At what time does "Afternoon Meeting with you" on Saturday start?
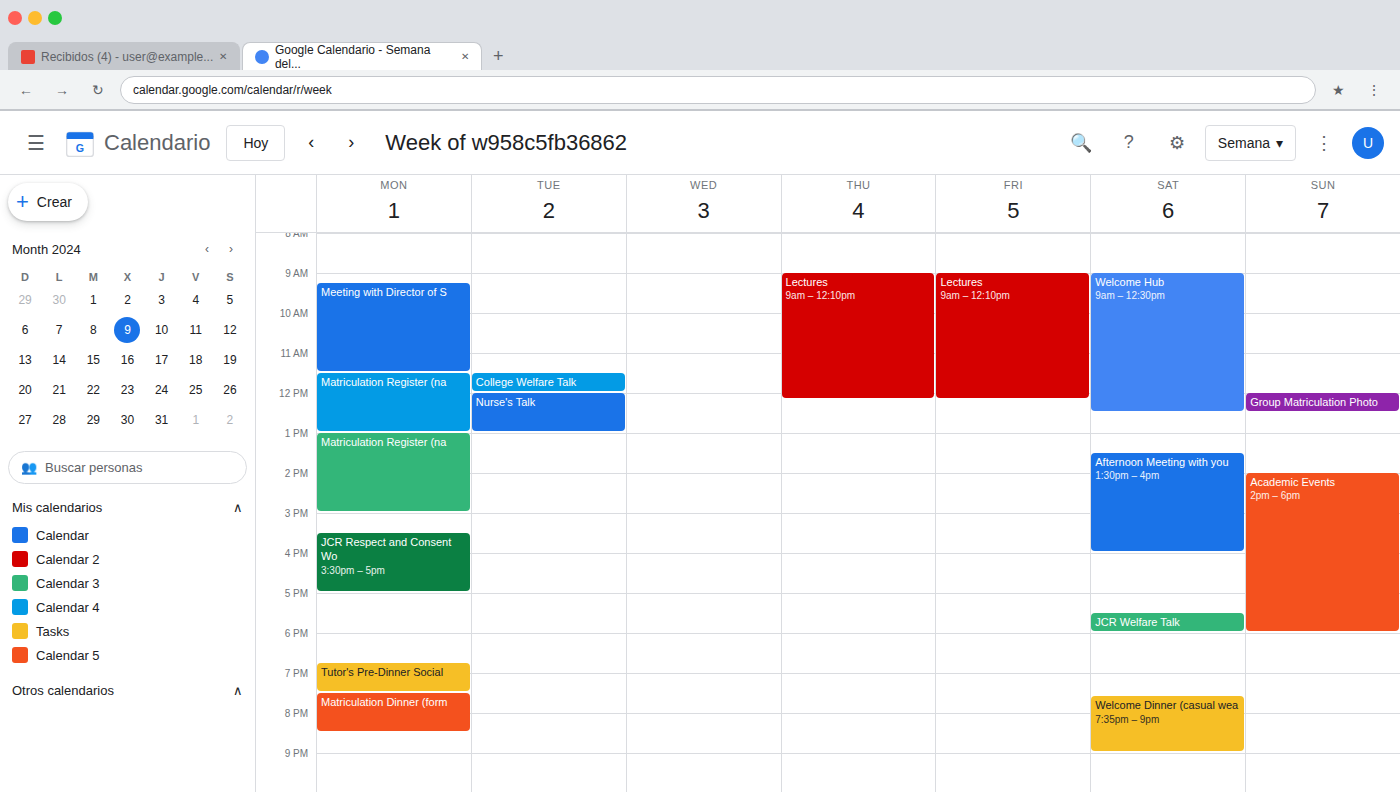
1:30 PM